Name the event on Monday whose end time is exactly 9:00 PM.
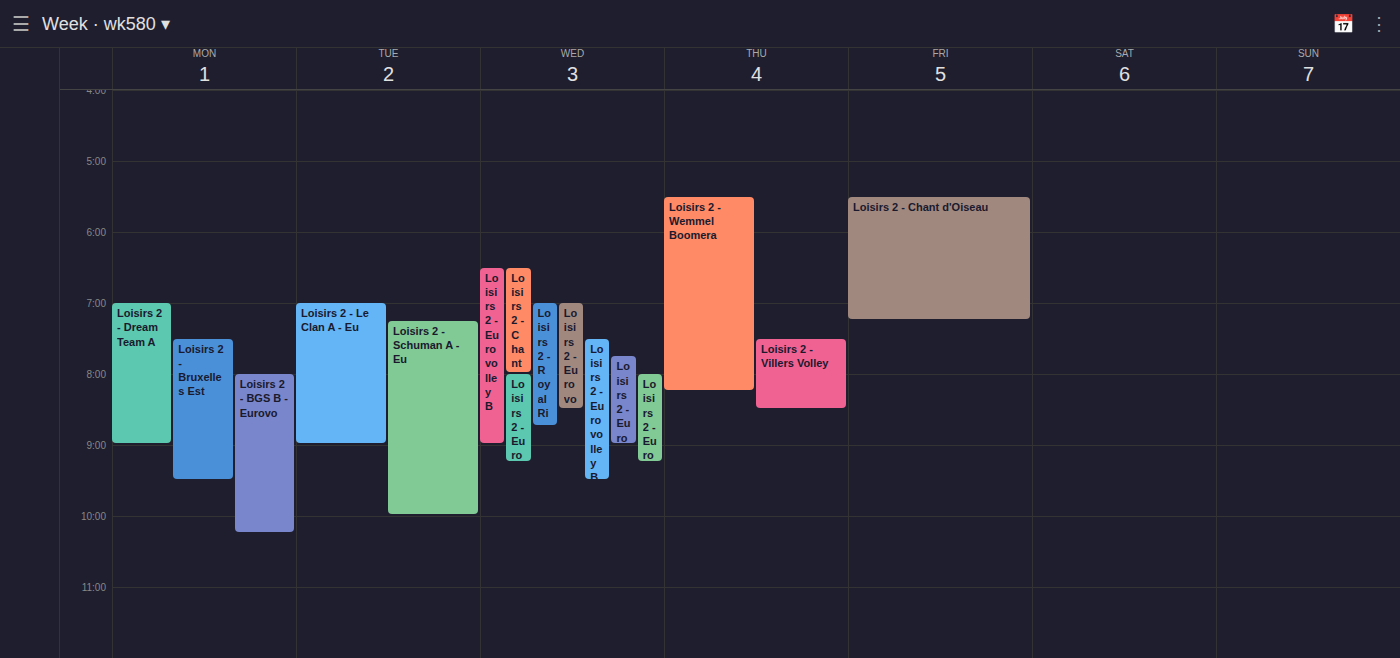
"Loisirs 2 - Dream Team A"